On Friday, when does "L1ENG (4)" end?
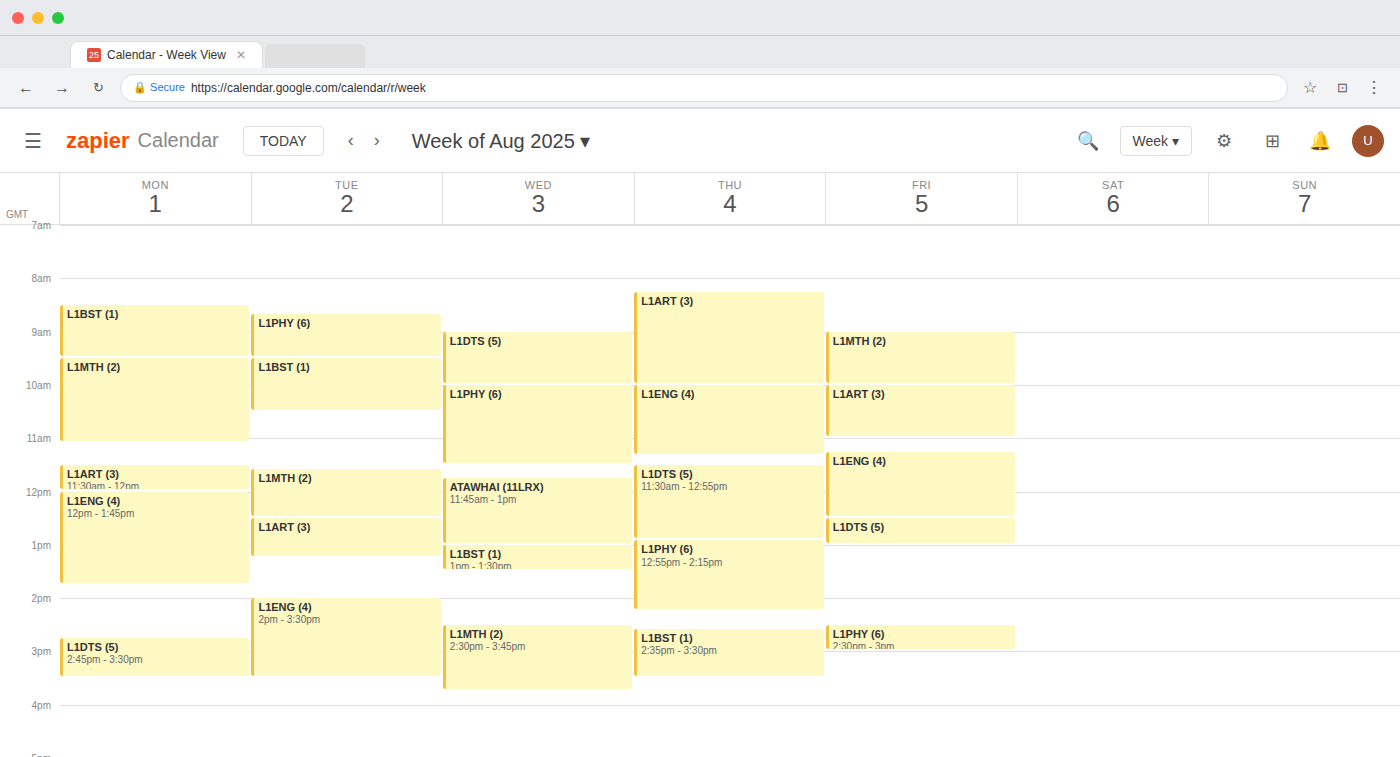
12:30 PM